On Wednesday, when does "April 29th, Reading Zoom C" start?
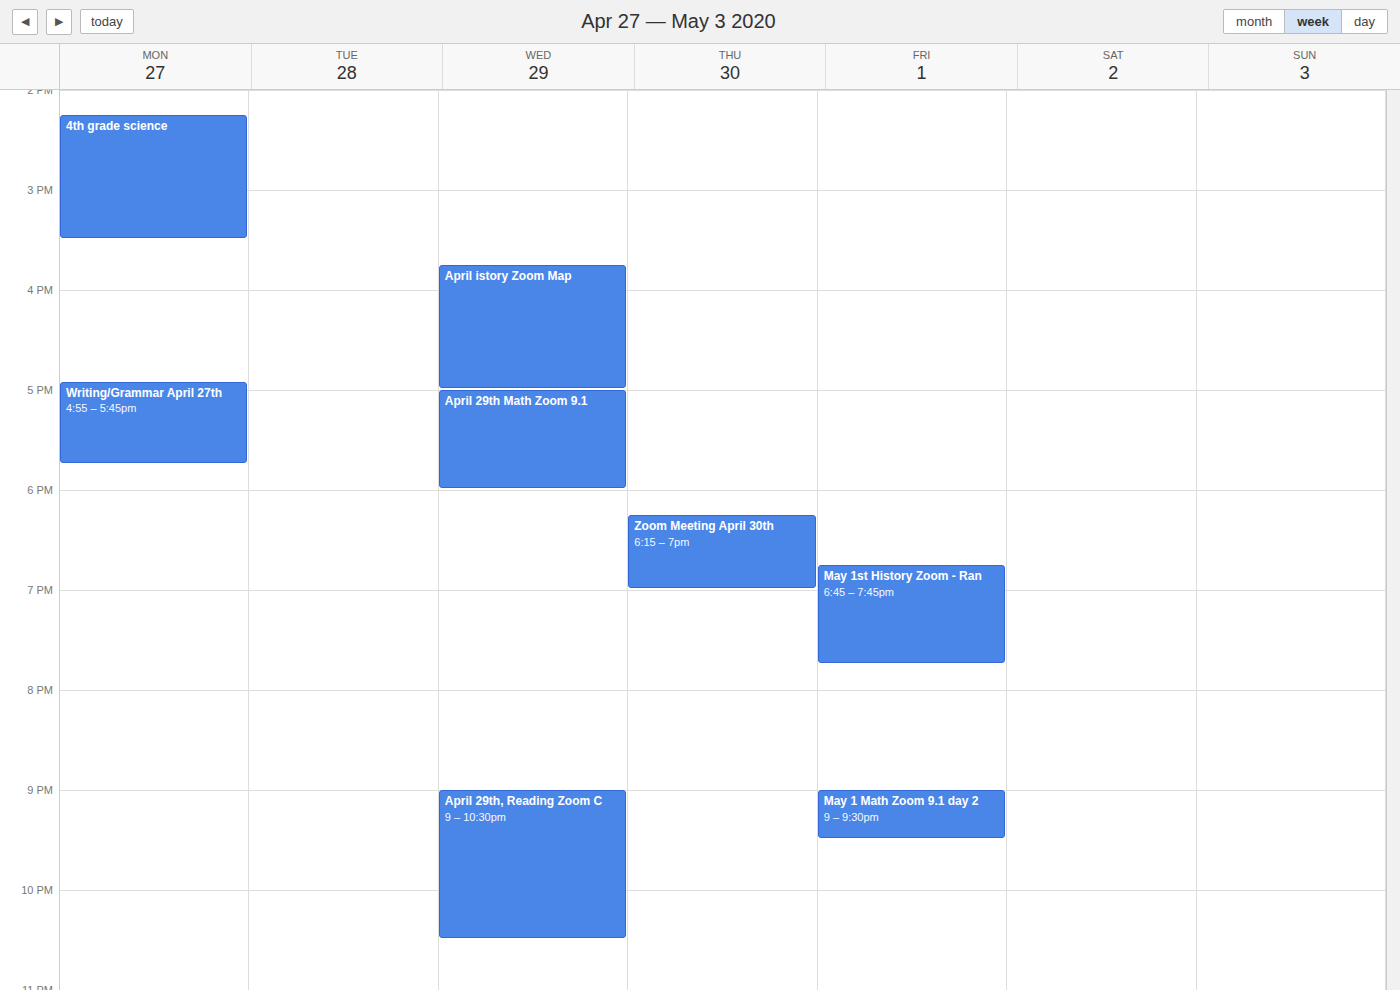
21:00